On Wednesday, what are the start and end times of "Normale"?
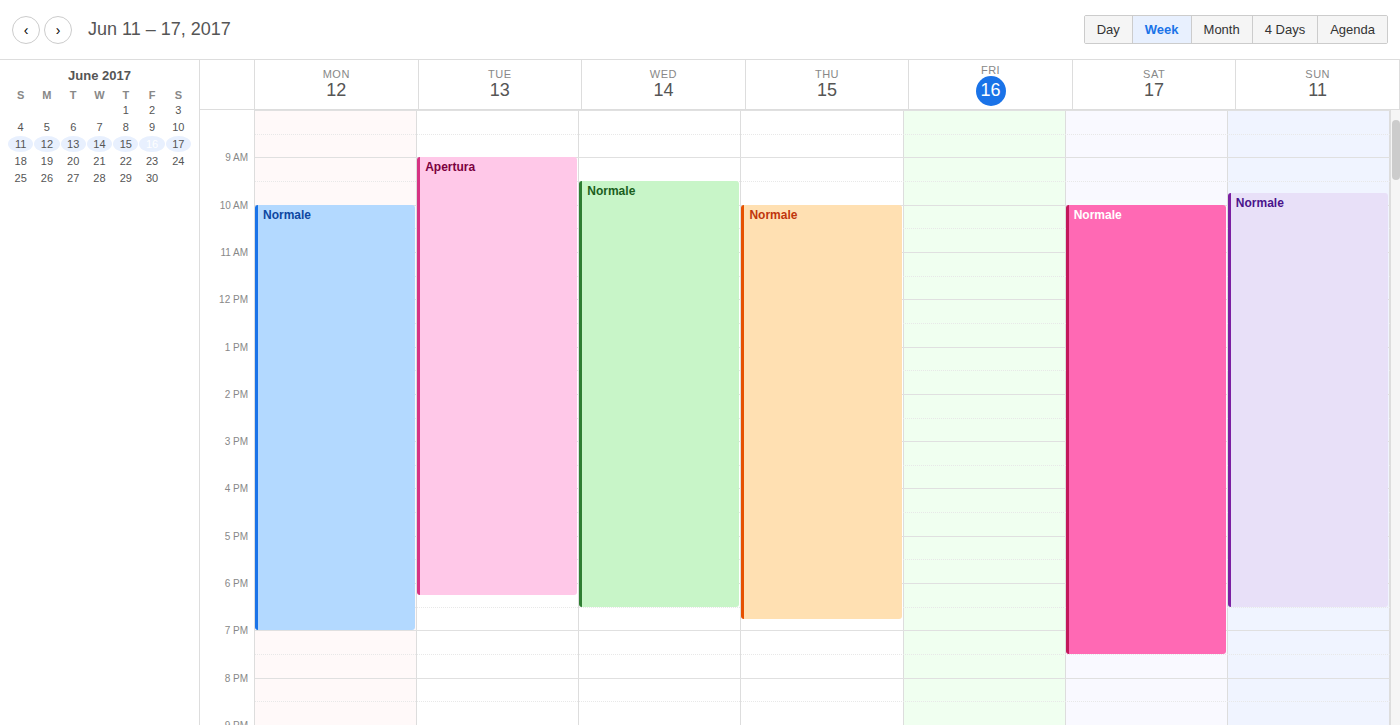
9:30 AM to 6:30 PM